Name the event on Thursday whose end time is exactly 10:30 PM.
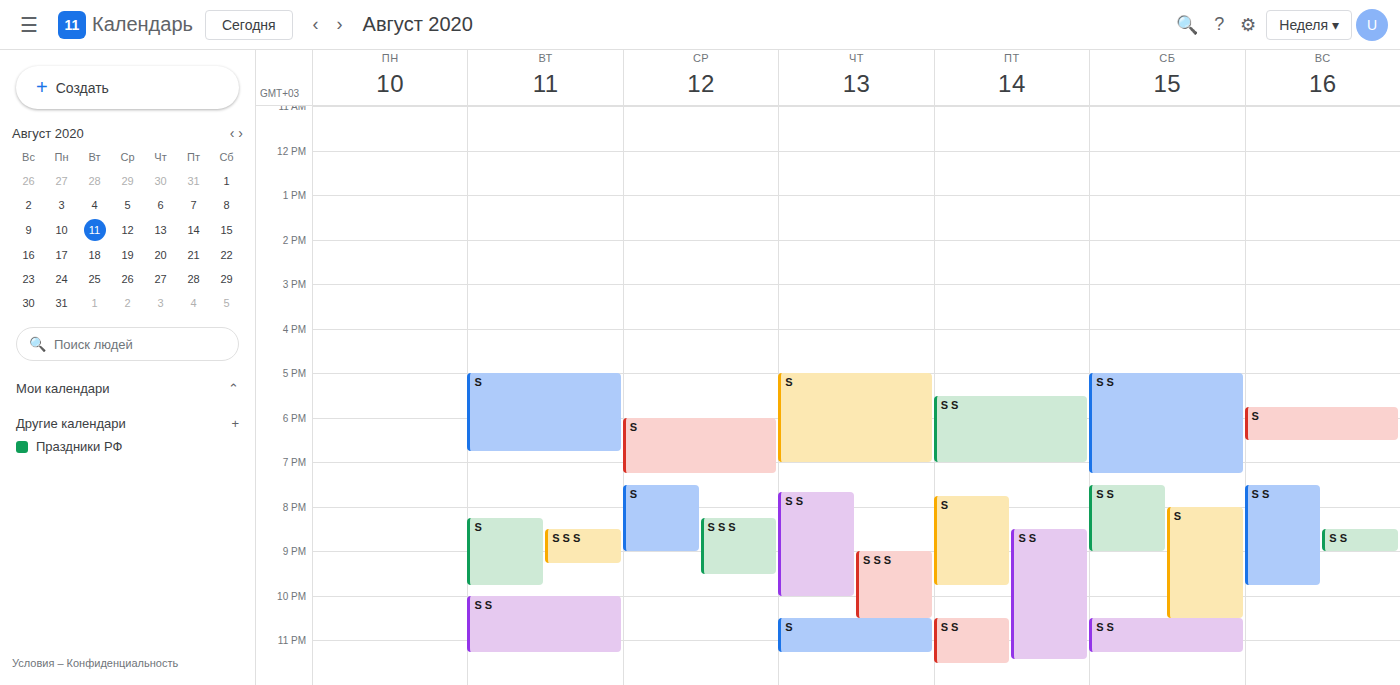
"S S S"